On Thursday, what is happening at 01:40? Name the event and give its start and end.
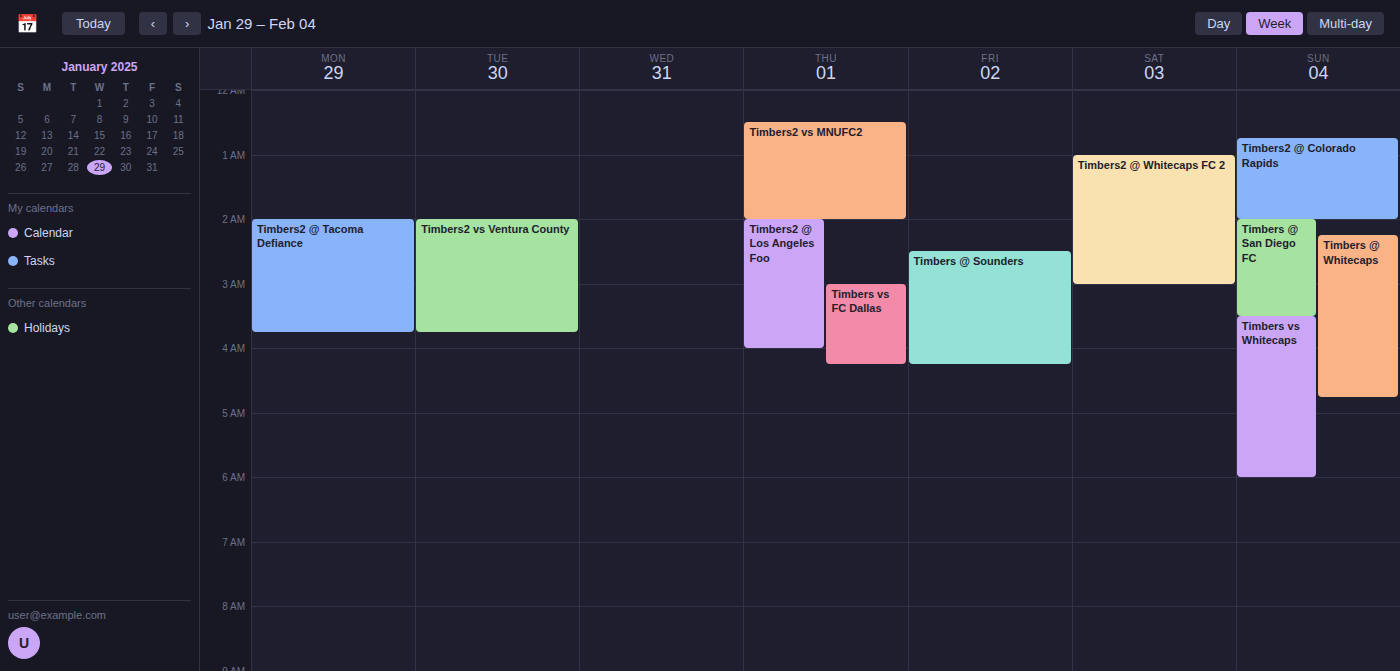
"Timbers2 vs MNUFC2", 00:30 to 02:00